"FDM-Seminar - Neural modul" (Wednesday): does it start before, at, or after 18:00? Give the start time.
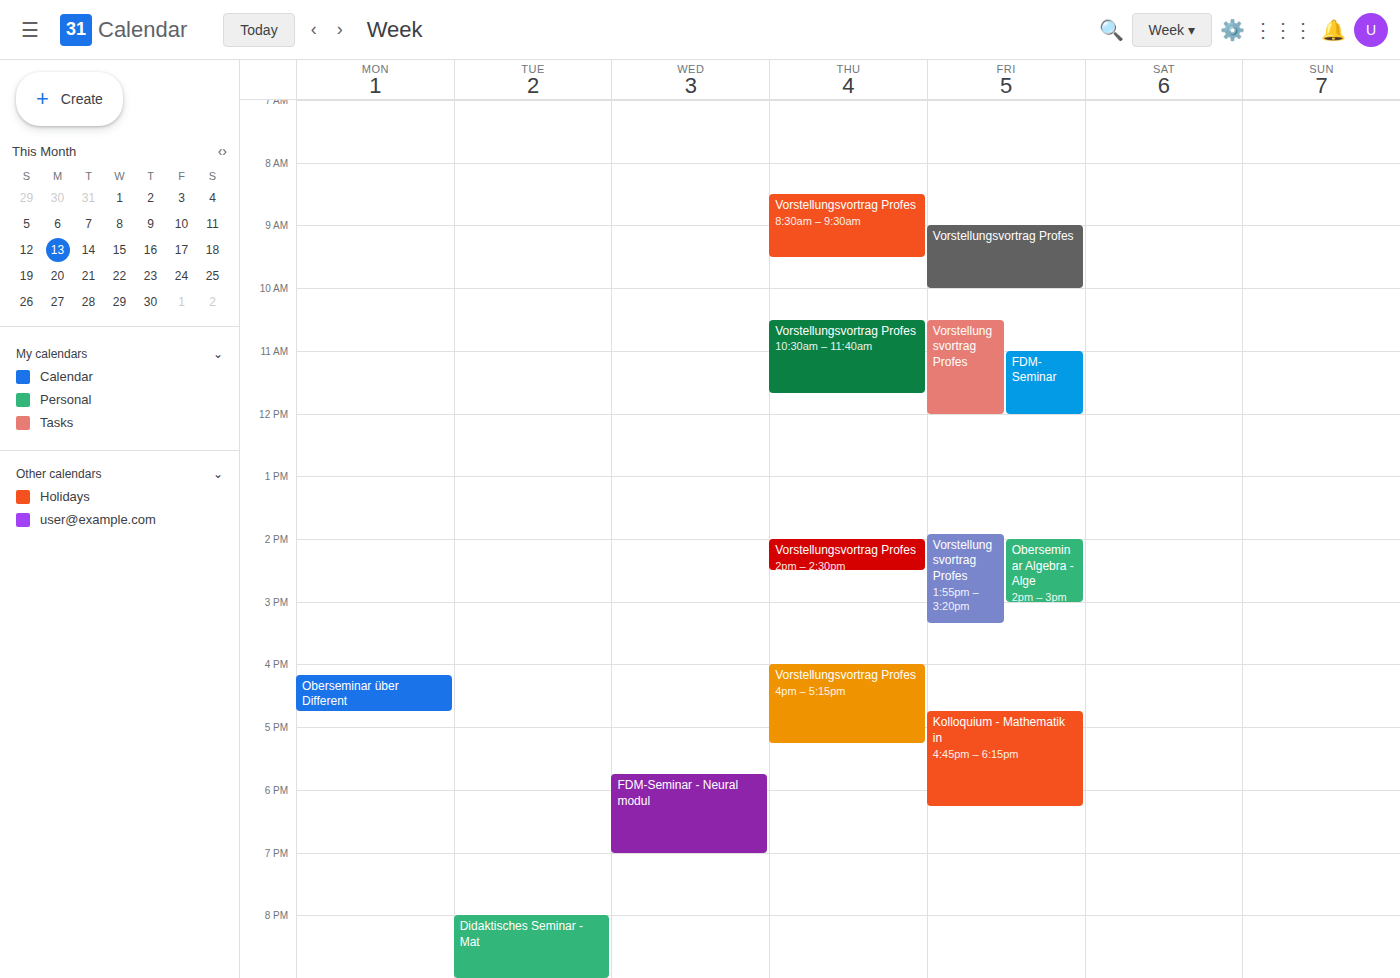
17:45 -- before 18:00, 15 minutes above the 18:00 line.